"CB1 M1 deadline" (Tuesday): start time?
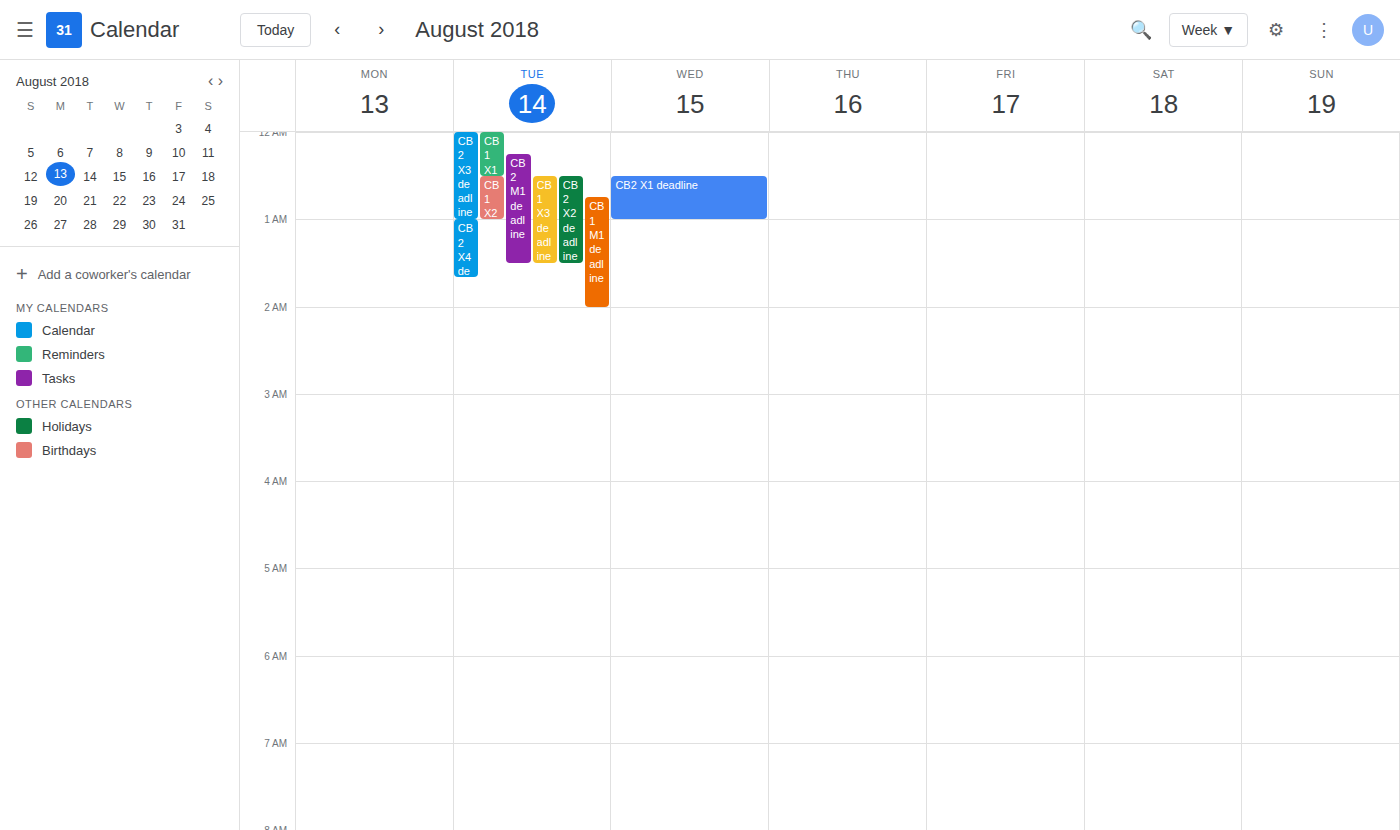
12:45 AM